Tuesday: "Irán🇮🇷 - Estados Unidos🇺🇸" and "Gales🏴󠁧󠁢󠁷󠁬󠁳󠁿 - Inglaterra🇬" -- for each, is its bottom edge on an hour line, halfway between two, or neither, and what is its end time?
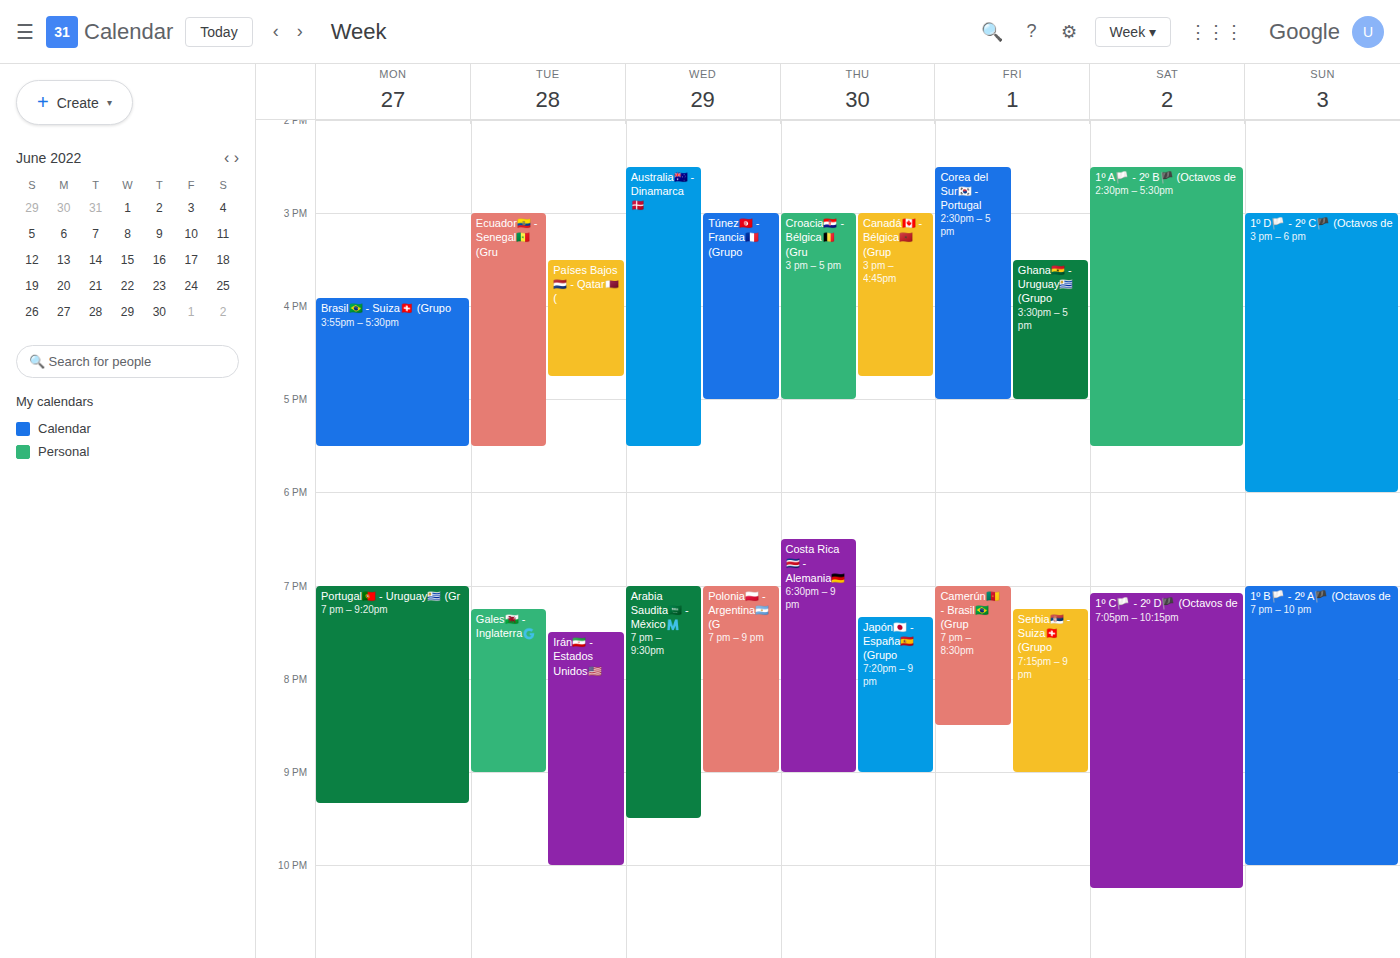
"Irán🇮🇷 - Estados Unidos🇺🇸": 10:00 PM, exactly on the 10 PM line. "Gales🏴󠁧󠁢󠁷󠁬󠁳󠁿 - Inglaterra🇬": 9:00 PM, exactly on the 9 PM line.